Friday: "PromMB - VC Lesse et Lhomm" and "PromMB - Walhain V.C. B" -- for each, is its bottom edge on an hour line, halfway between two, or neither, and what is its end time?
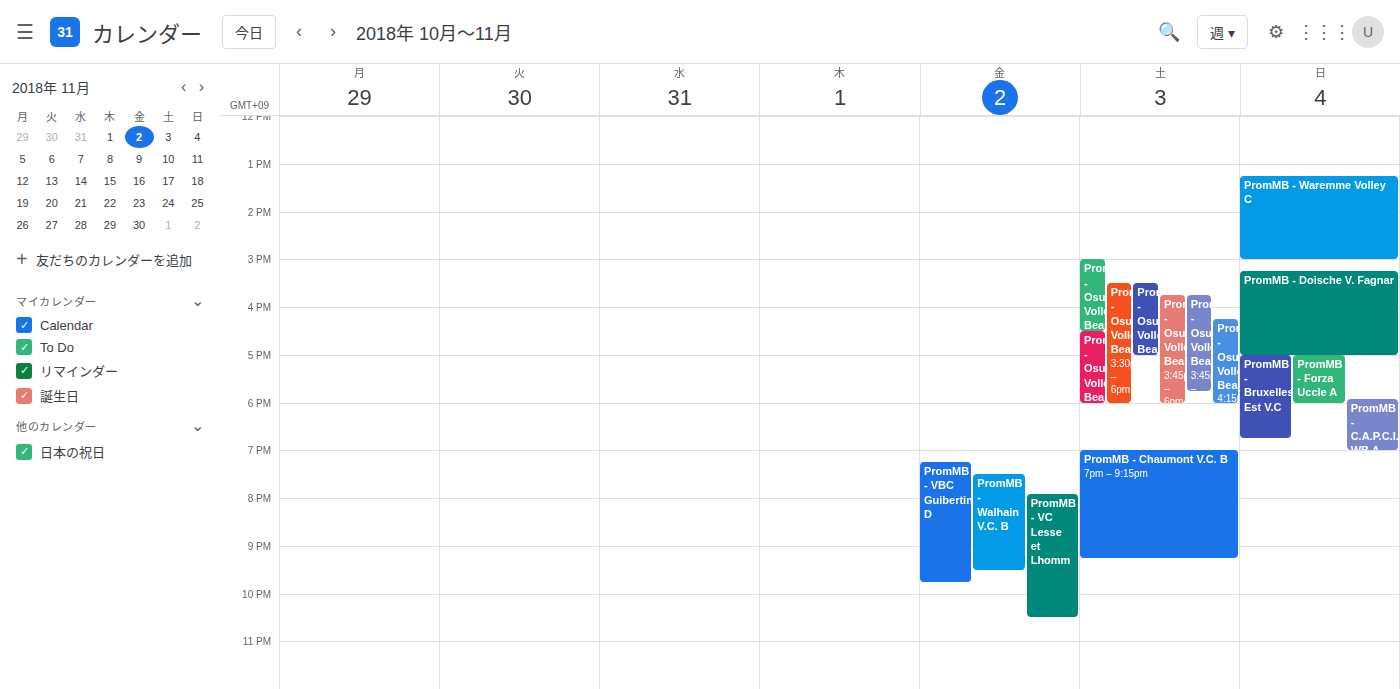
"PromMB - VC Lesse et Lhomm": 10:30 PM, halfway between the 10 PM and 11 PM lines. "PromMB - Walhain V.C. B": 9:30 PM, halfway between the 9 PM and 10 PM lines.